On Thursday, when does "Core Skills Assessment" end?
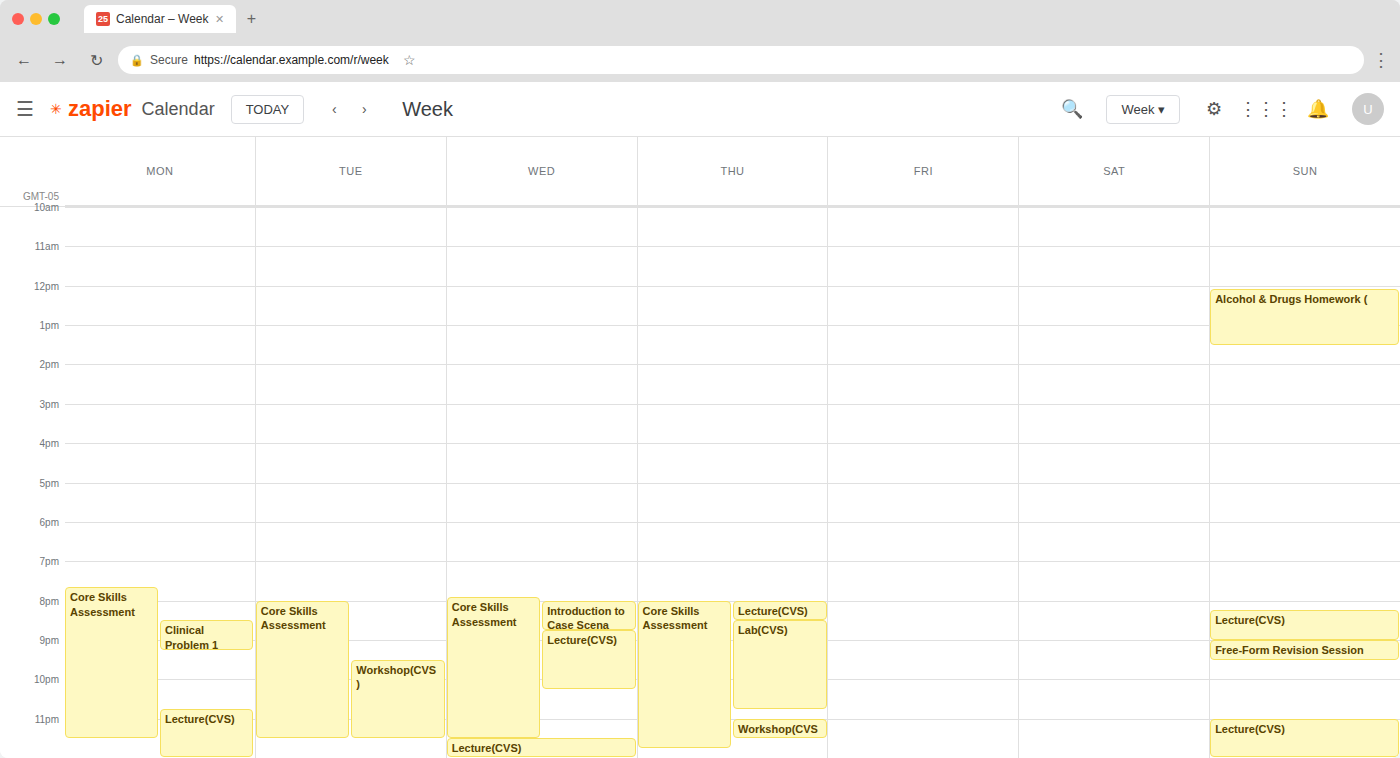
11:45 PM